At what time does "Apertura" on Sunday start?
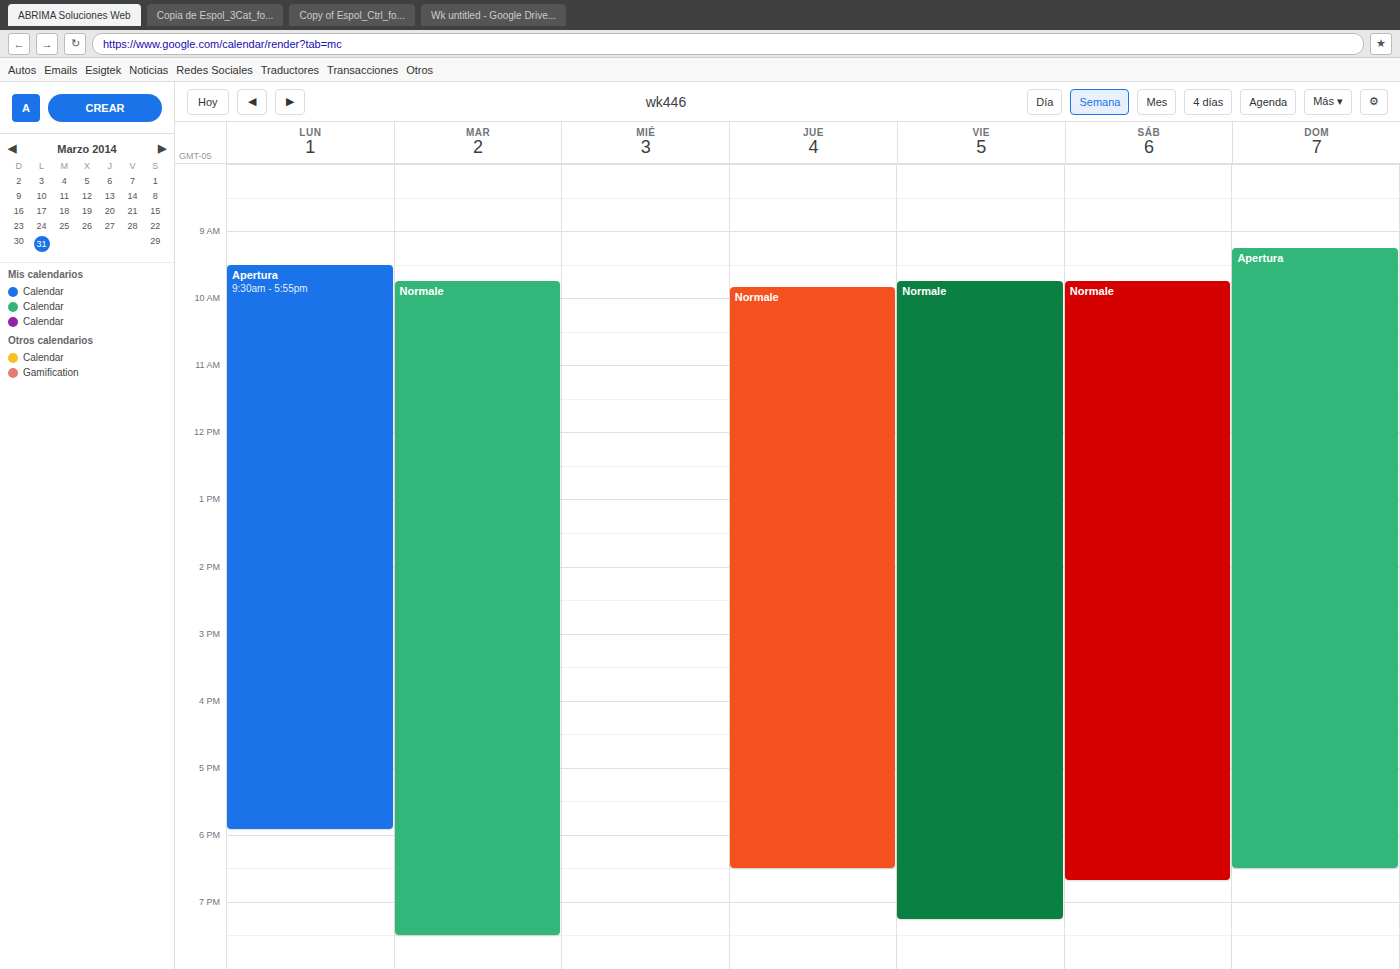
9:15 AM